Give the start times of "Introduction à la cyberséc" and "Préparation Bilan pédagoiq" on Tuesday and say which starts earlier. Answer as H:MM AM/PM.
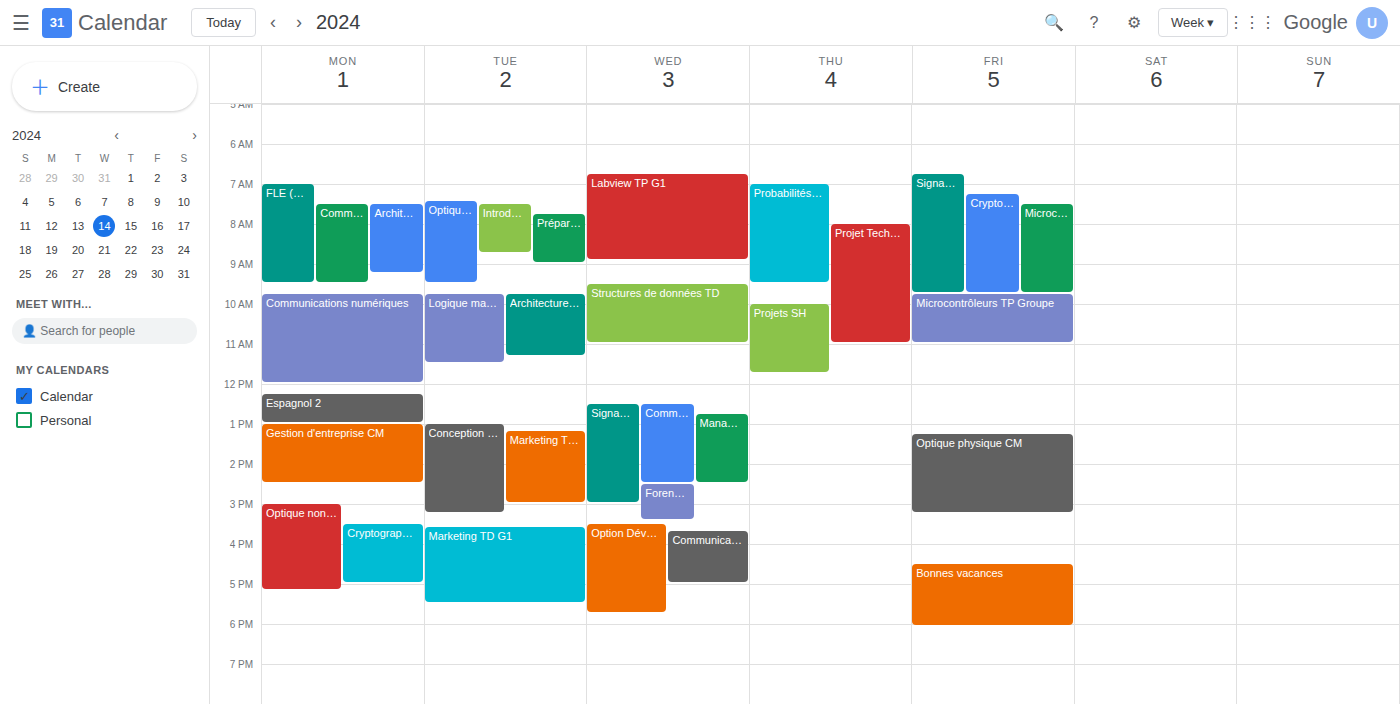
"Introduction à la cyberséc" 7:30 AM; "Préparation Bilan pédagoiq" 7:45 AM.